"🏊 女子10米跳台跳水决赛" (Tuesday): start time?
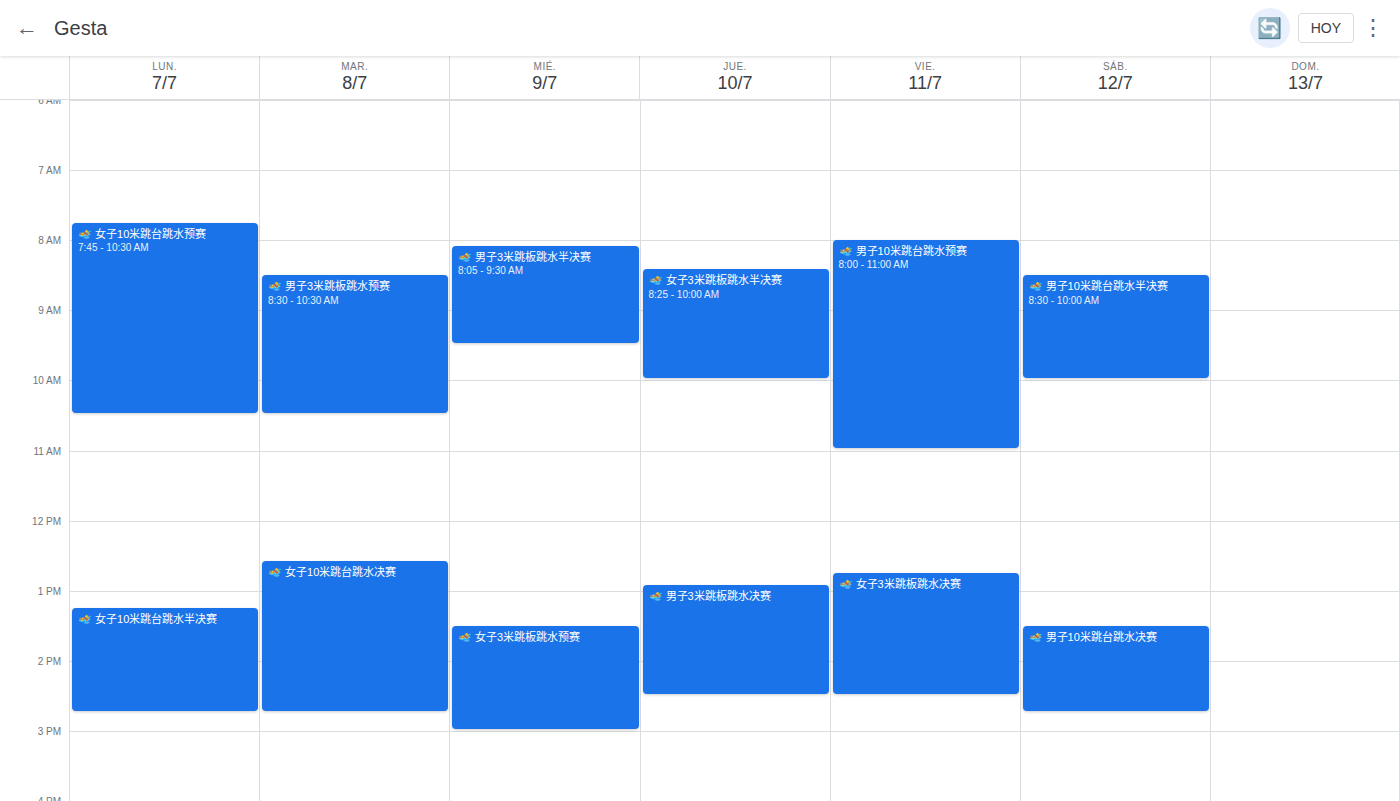
12:35 PM